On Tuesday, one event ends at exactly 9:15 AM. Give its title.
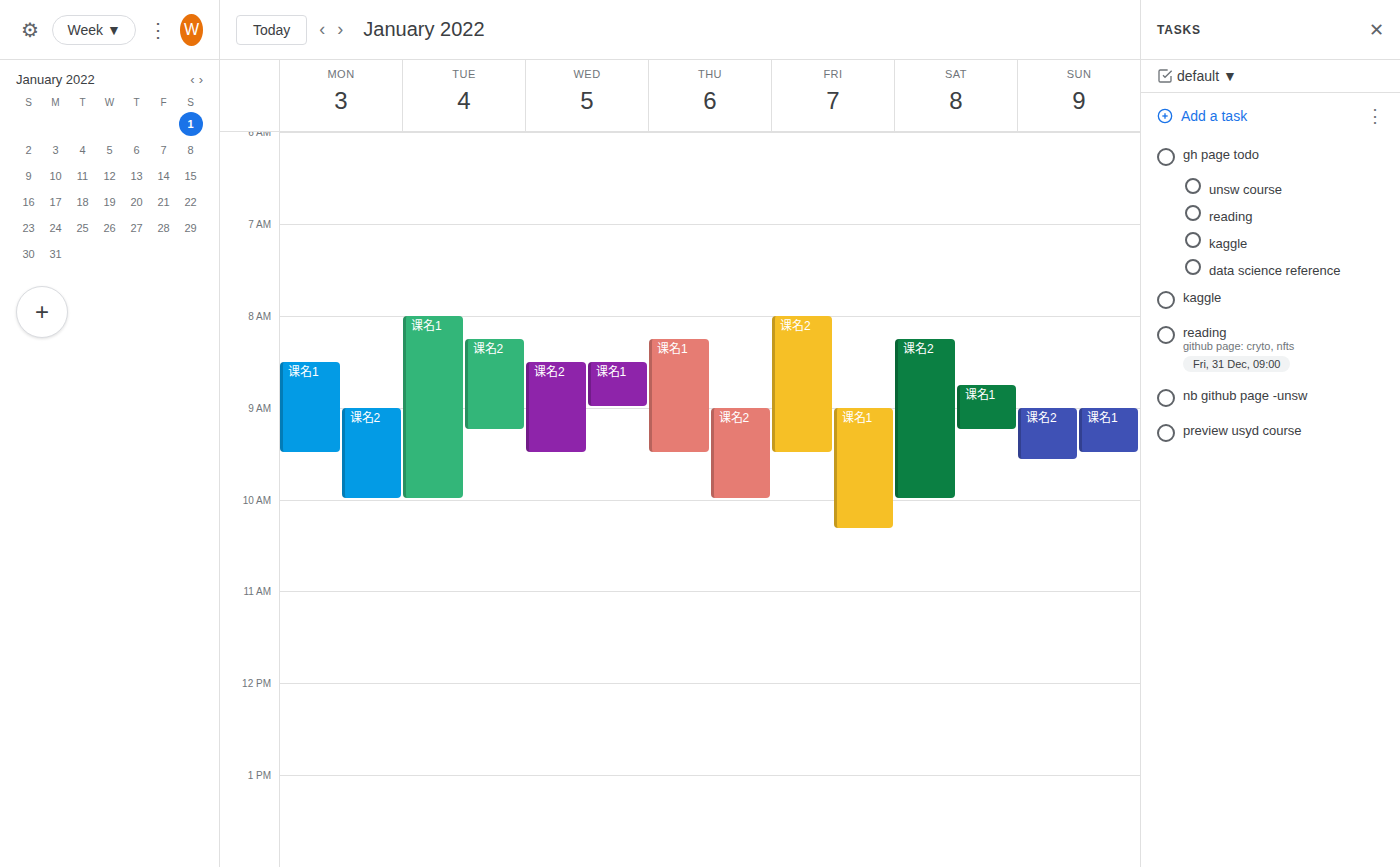
"课名2"